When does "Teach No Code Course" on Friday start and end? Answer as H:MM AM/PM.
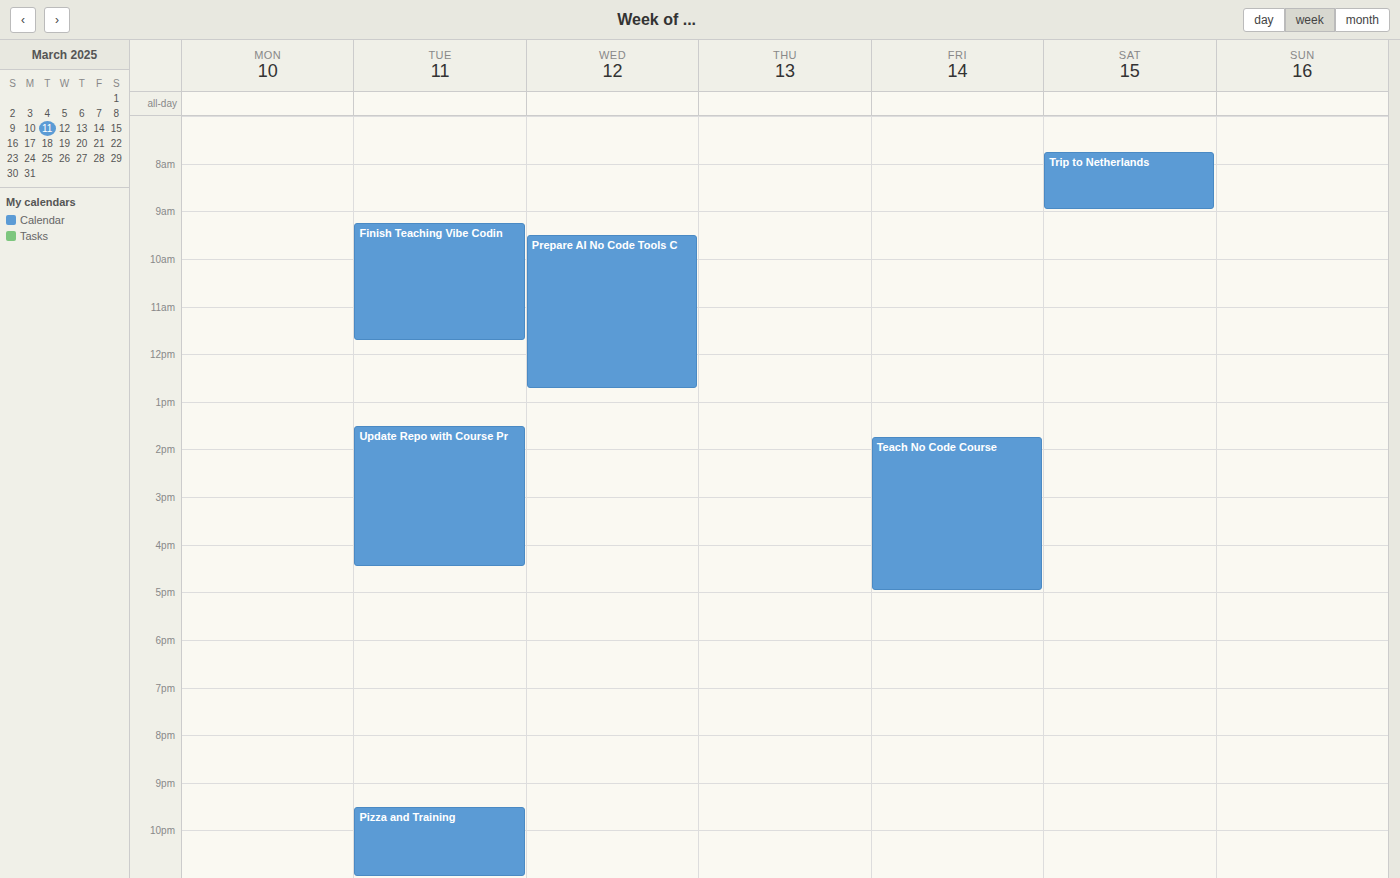
1:45 PM to 5:00 PM